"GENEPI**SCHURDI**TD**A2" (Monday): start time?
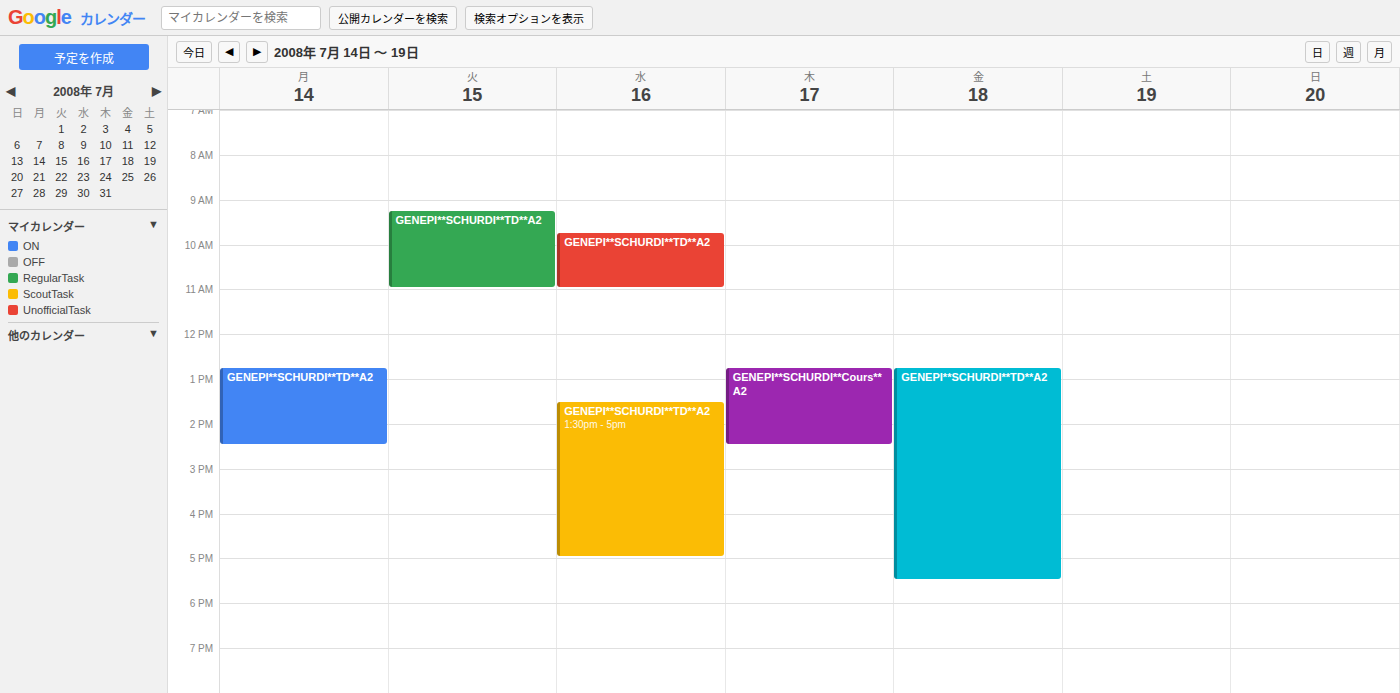
12:45 PM